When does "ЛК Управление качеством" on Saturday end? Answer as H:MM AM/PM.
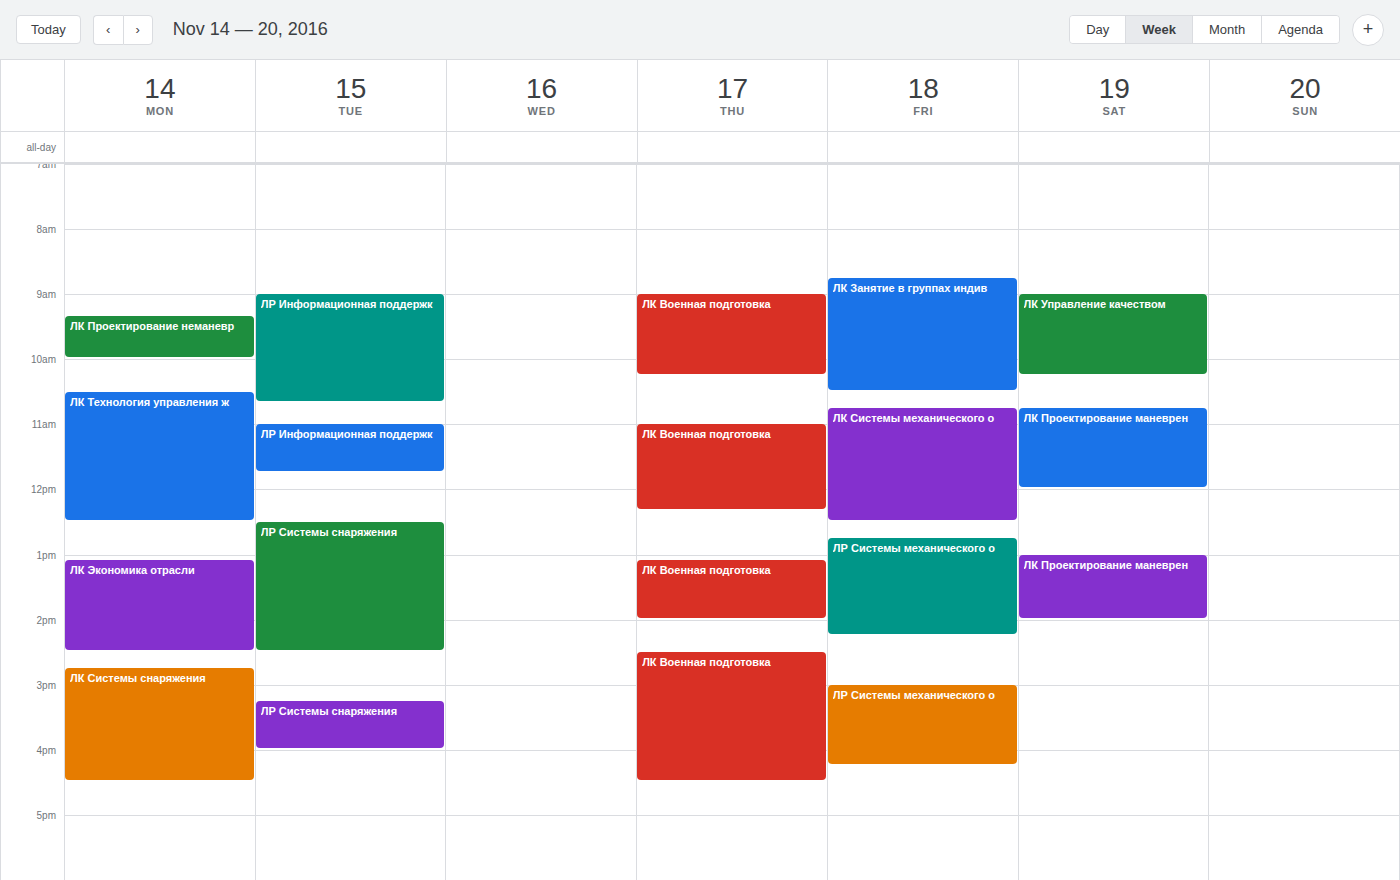
10:15 AM